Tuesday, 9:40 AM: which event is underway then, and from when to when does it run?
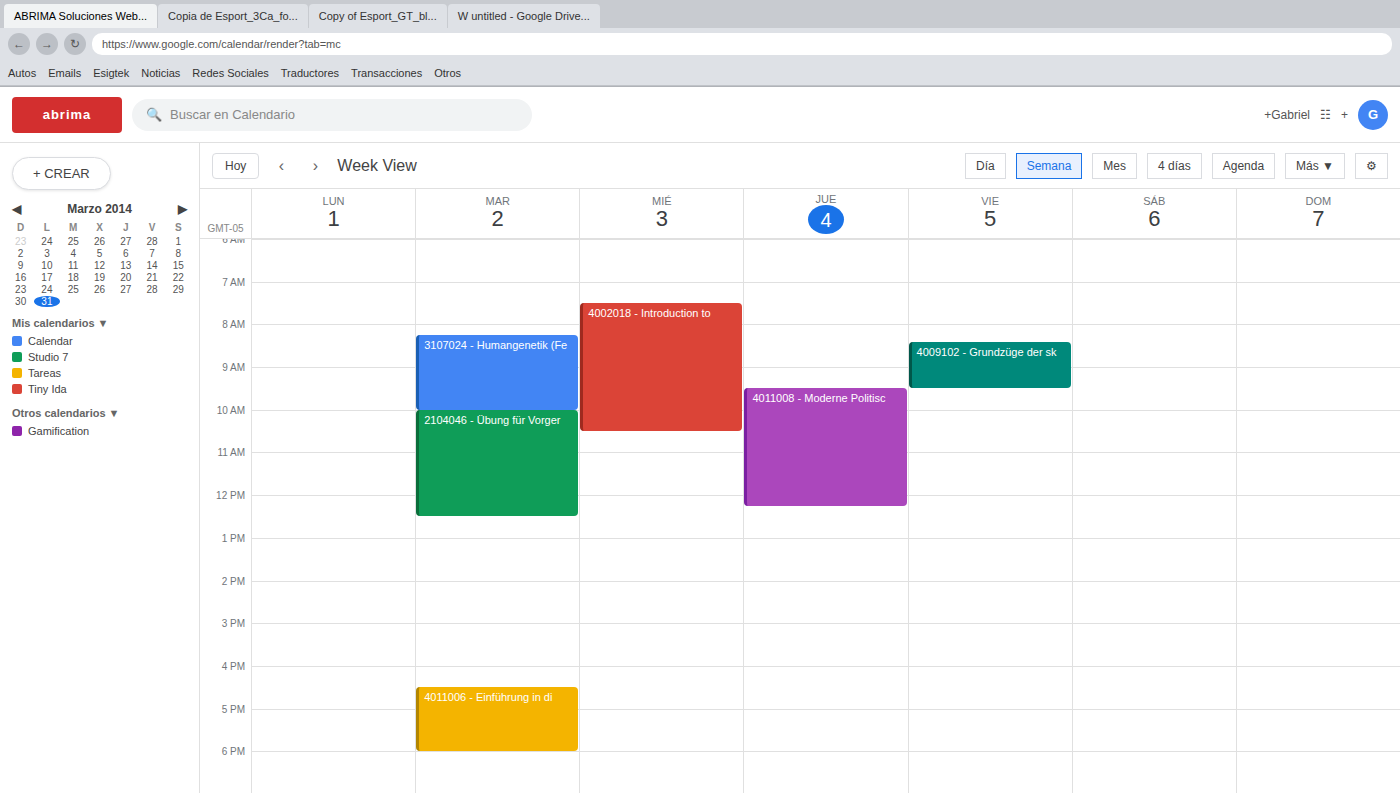
"3107024 - Humangenetik (Fe", 8:15 AM to 10:00 AM